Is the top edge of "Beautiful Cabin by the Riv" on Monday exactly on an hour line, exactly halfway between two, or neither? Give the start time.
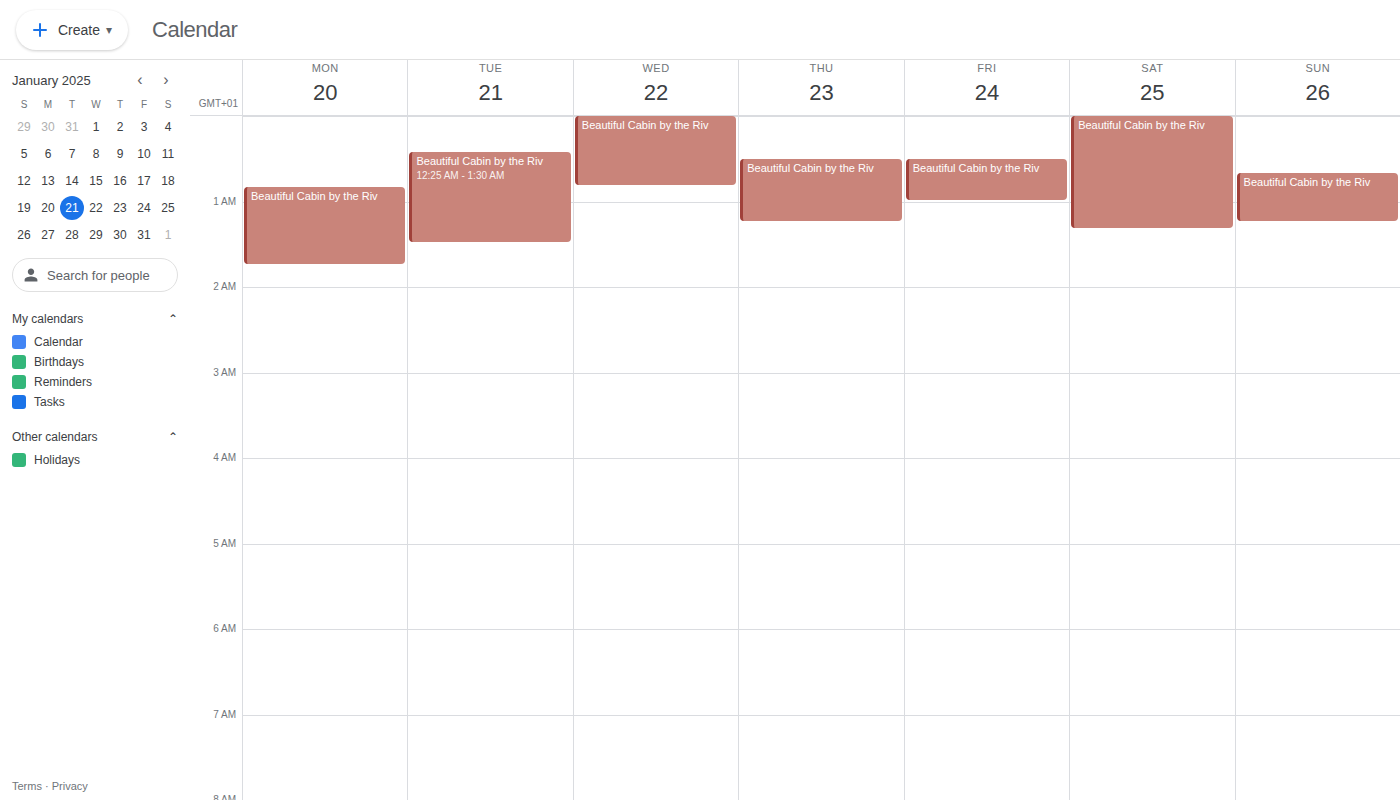
00:50 -- neither: 50 minutes below the 00:00 line and 10 minutes above the 01:00 line.